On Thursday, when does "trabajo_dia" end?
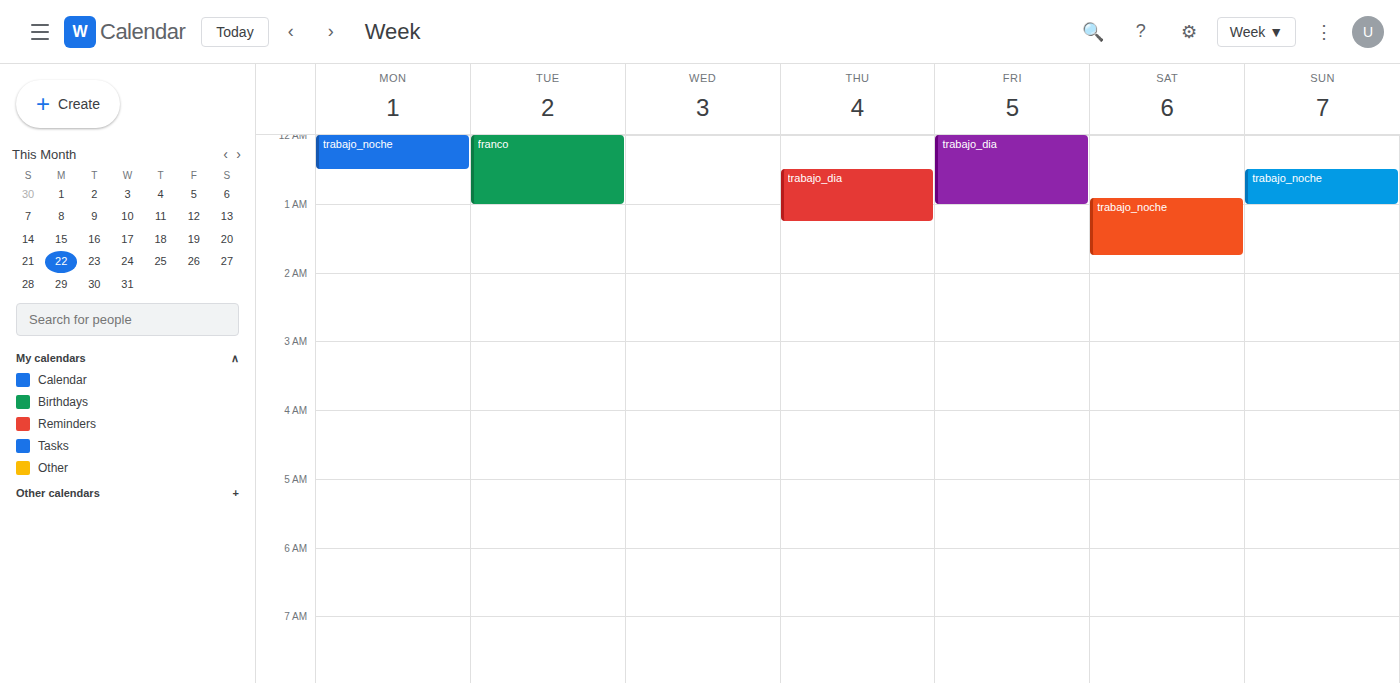
1:15 AM